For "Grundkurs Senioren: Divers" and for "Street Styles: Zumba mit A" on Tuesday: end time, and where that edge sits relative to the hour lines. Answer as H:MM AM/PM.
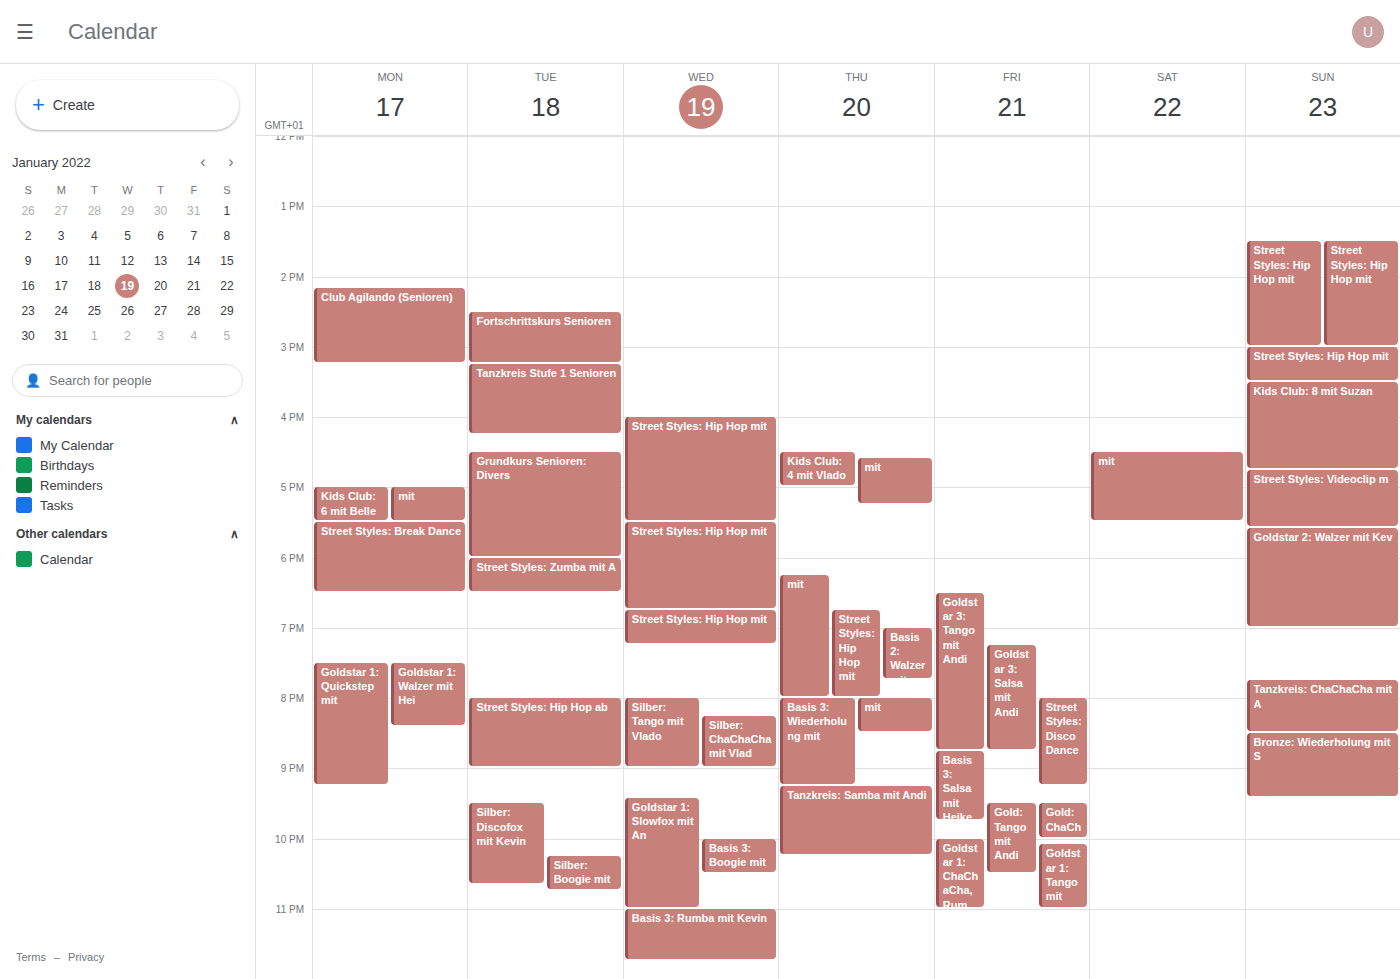
"Grundkurs Senioren: Divers": 6:00 PM, exactly on the 6 PM line. "Street Styles: Zumba mit A": 6:30 PM, halfway between the 6 PM and 7 PM lines.